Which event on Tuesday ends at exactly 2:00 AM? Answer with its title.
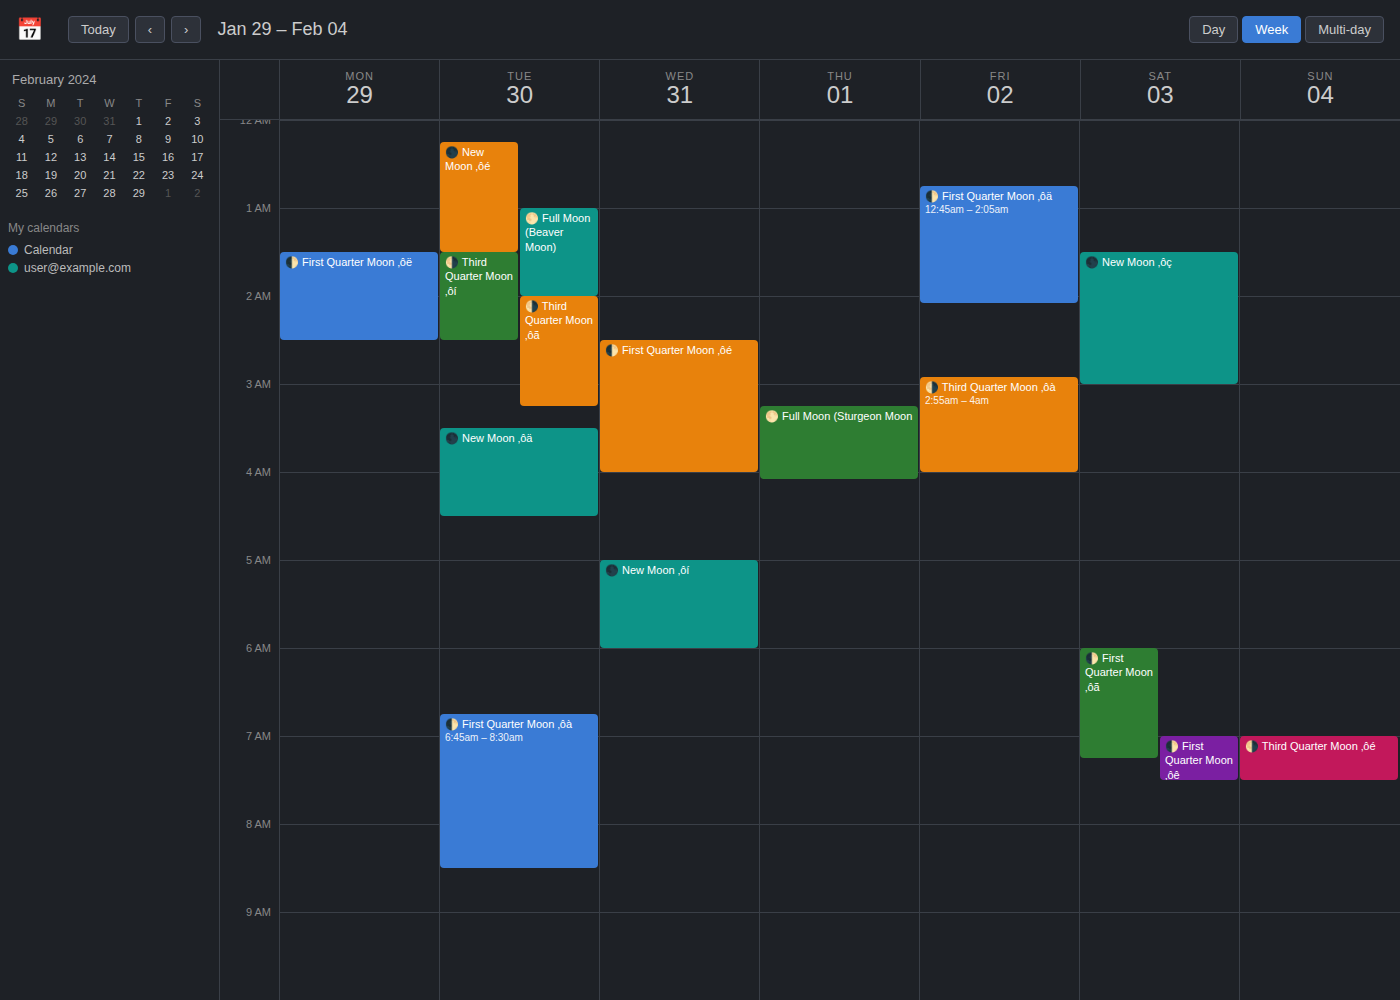
"🌕 Full Moon (Beaver Moon)"